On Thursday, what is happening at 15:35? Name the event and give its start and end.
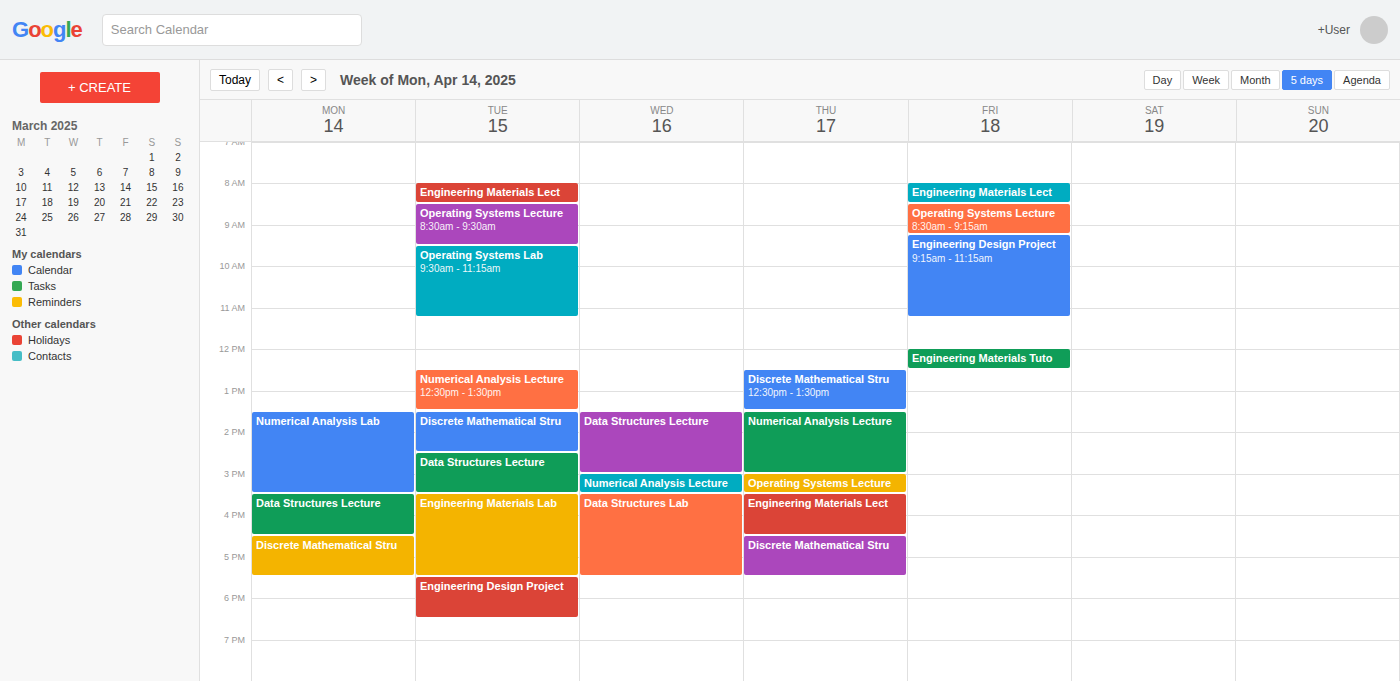
"Engineering Materials Lect", 15:30 to 16:30